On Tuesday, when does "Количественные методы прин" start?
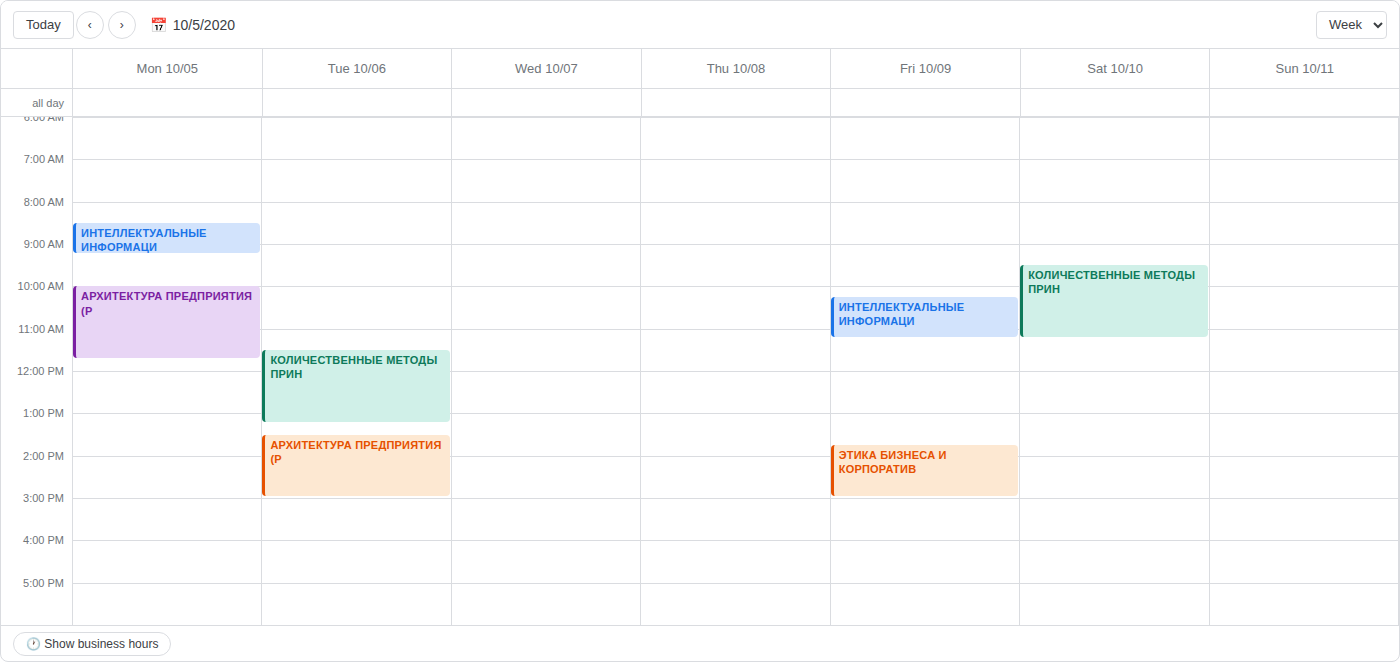
11:30 AM